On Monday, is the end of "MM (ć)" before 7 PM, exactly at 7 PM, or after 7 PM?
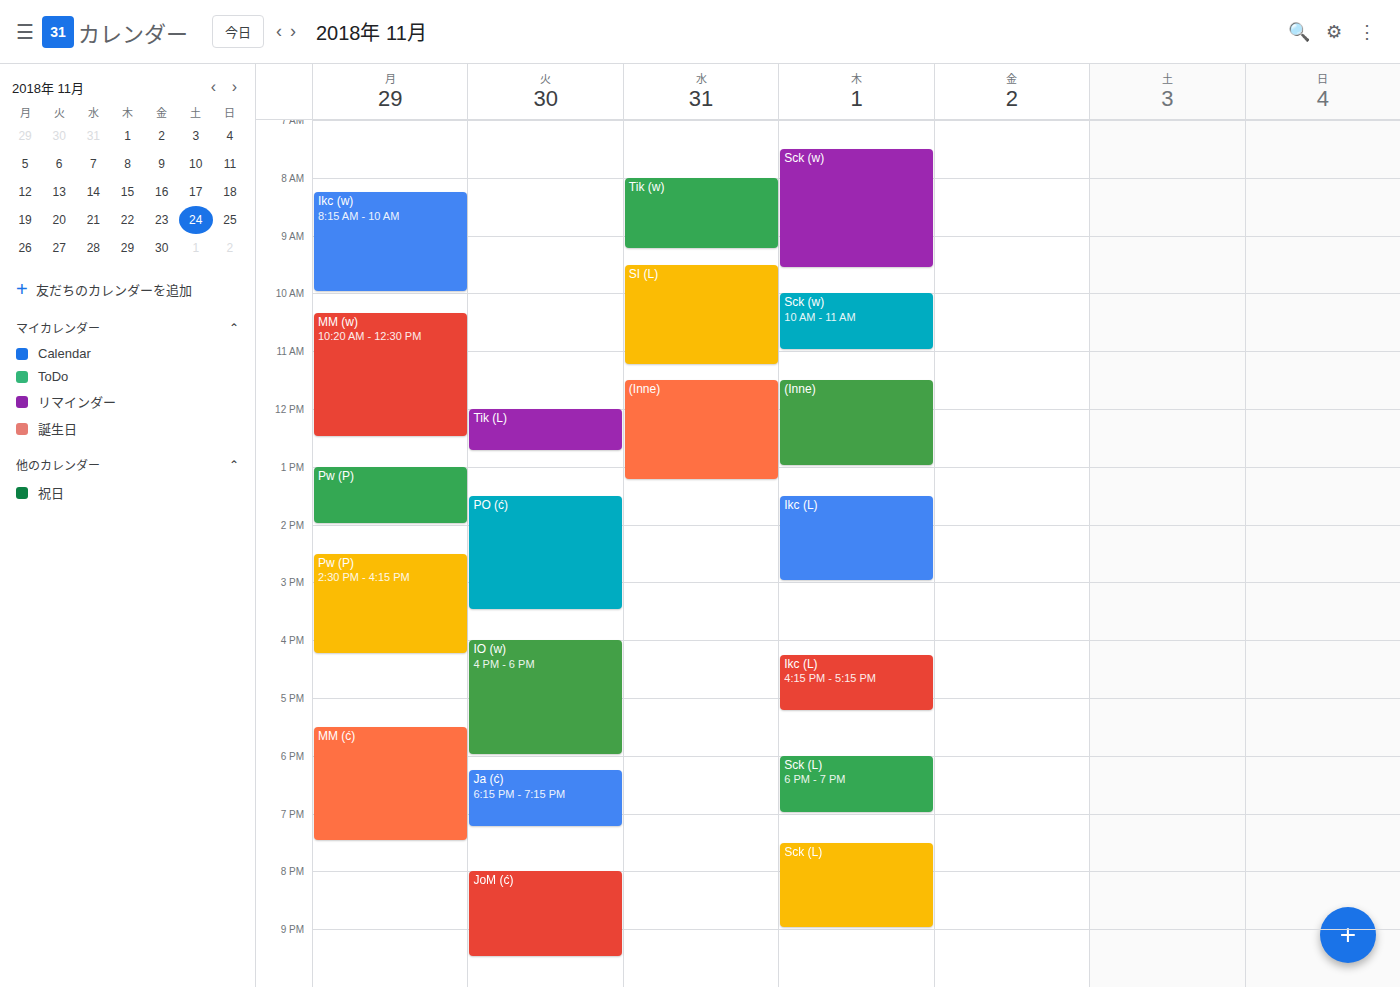
7:30 PM -- after 7 PM, 30 minutes below the 7 PM line.